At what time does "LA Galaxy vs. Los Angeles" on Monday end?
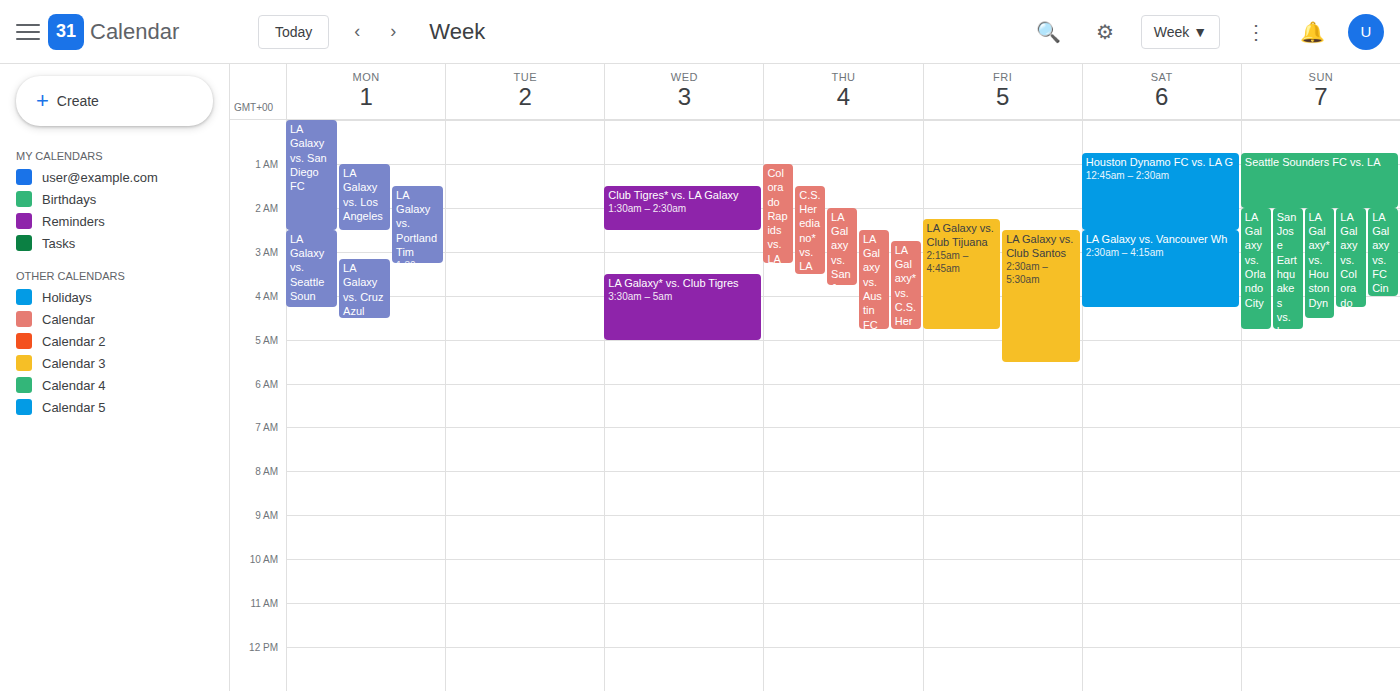
2:30 AM